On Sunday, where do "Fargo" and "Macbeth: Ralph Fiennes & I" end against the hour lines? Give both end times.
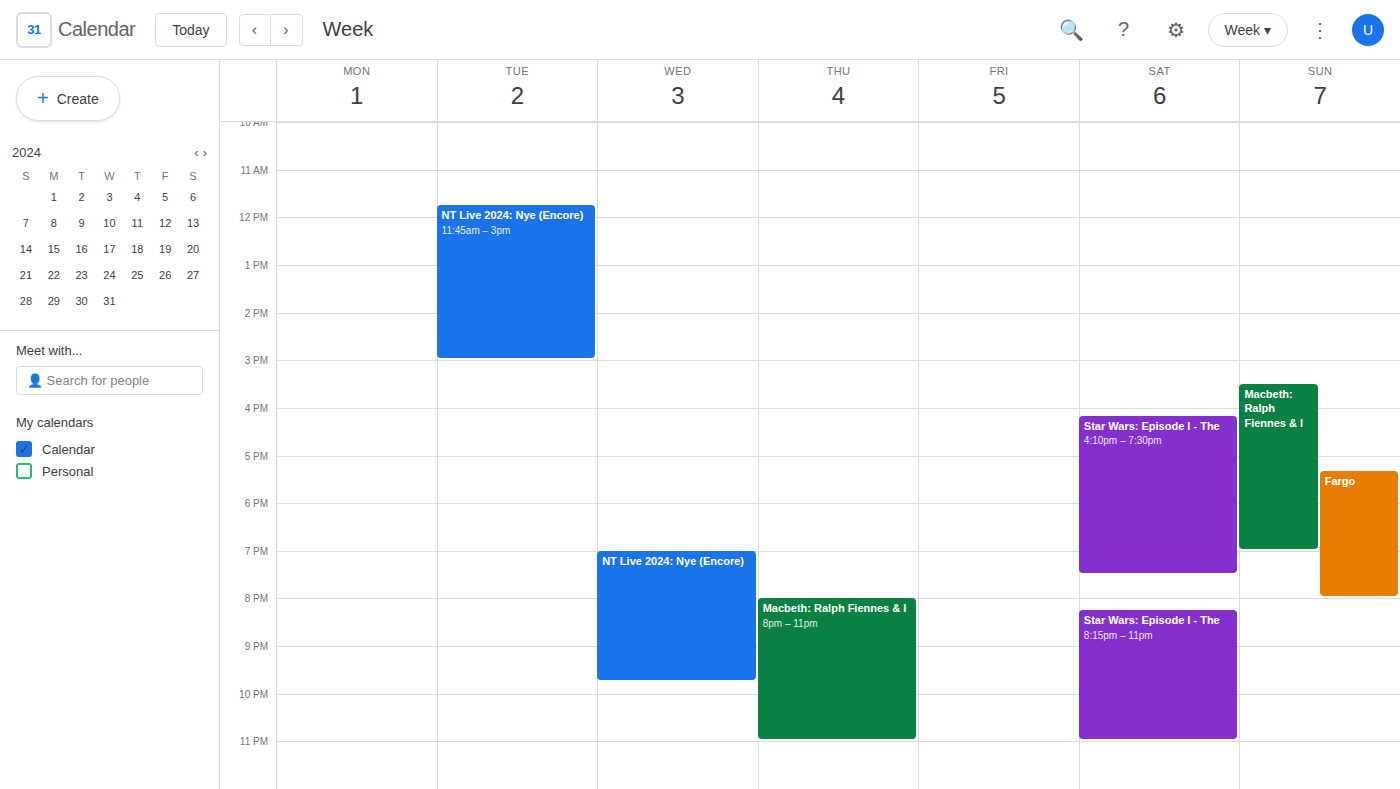
"Fargo": 8:00 PM, exactly on the 8 PM line. "Macbeth: Ralph Fiennes & I": 7:00 PM, exactly on the 7 PM line.